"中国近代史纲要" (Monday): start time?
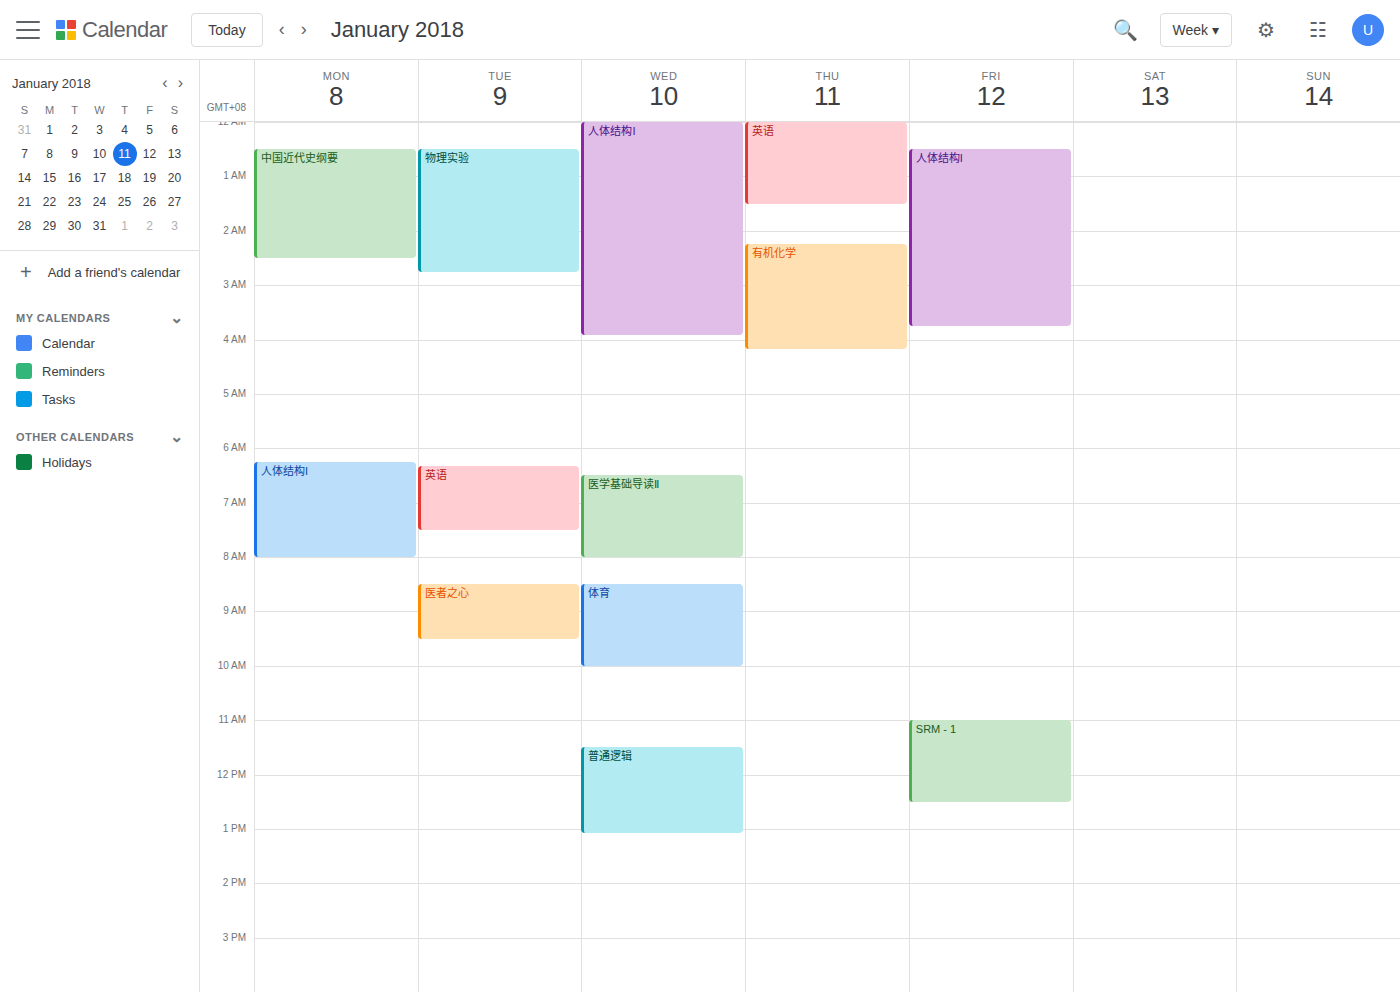
12:30 AM